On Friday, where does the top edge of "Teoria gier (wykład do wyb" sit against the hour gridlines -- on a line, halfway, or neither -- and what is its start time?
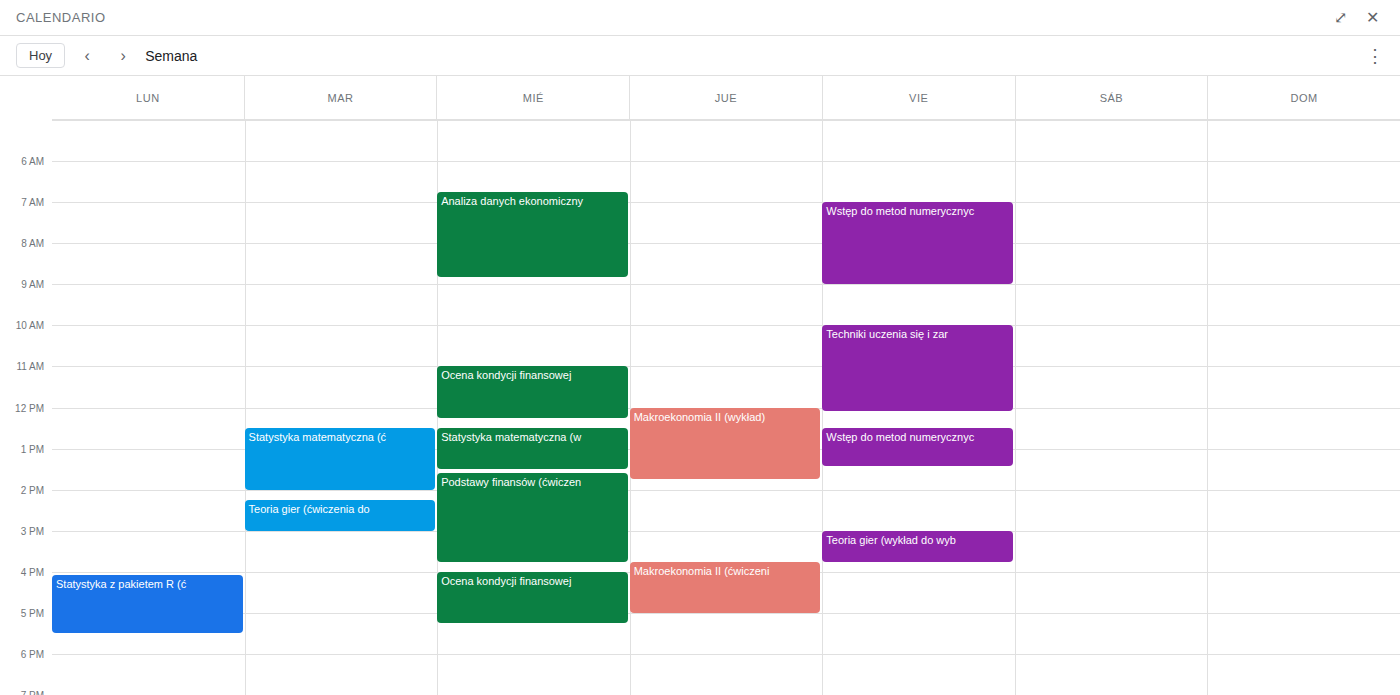
15:00 -- exactly on the 15:00 line.